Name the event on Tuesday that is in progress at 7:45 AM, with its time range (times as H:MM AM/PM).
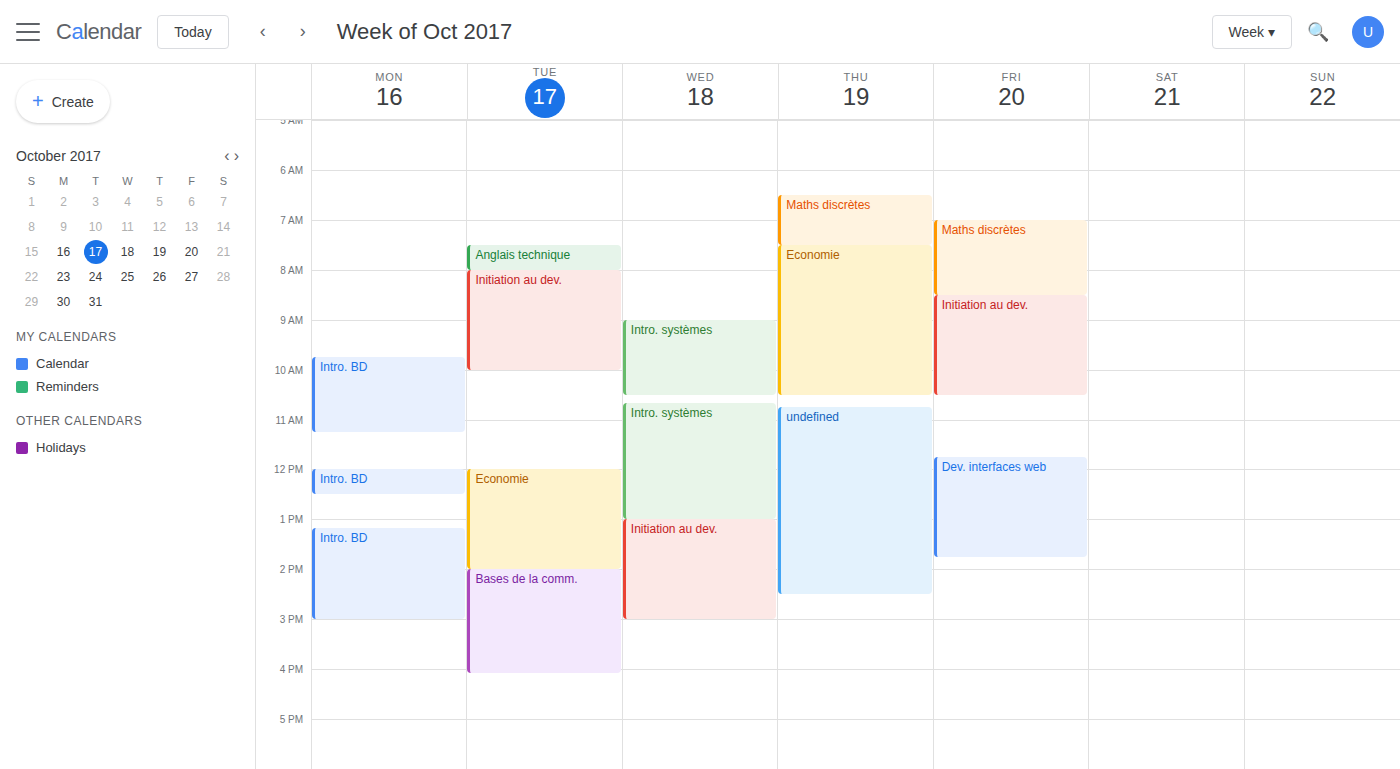
"Anglais technique", 7:30 AM to 8:00 AM